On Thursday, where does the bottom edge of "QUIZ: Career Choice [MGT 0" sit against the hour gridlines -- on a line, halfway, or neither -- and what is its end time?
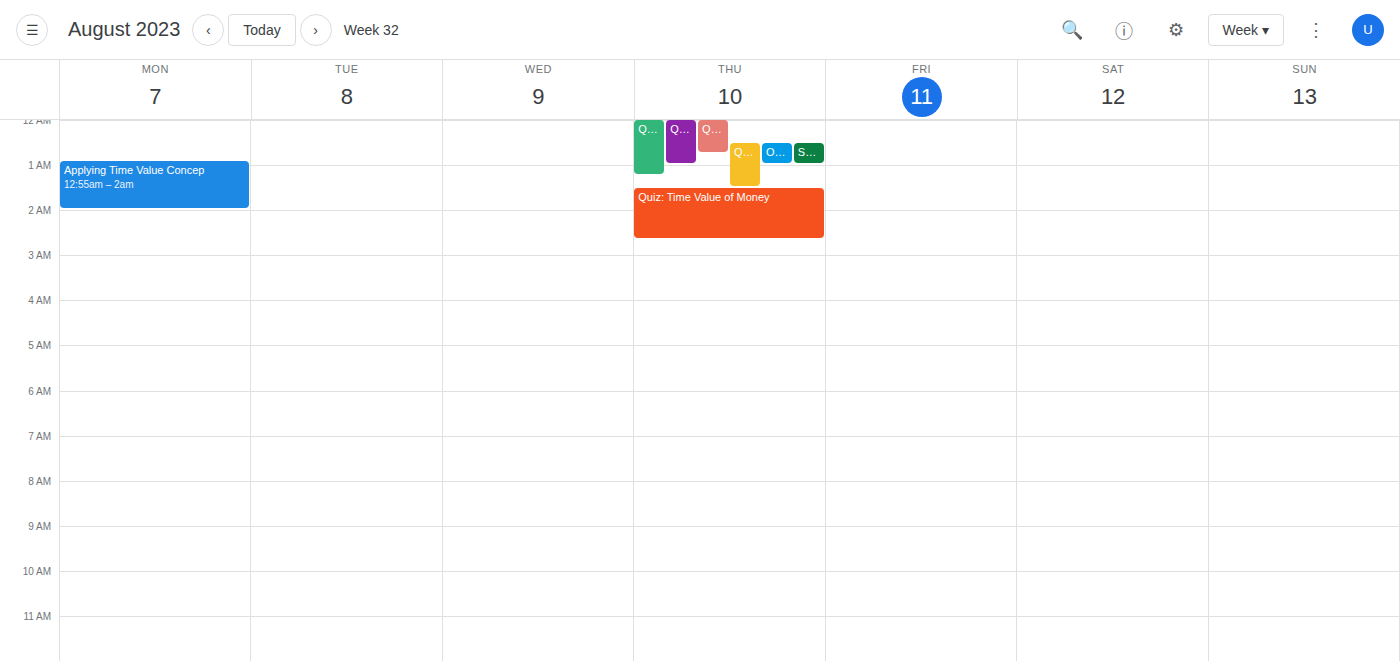
1:00 AM -- exactly on the 1 AM line.